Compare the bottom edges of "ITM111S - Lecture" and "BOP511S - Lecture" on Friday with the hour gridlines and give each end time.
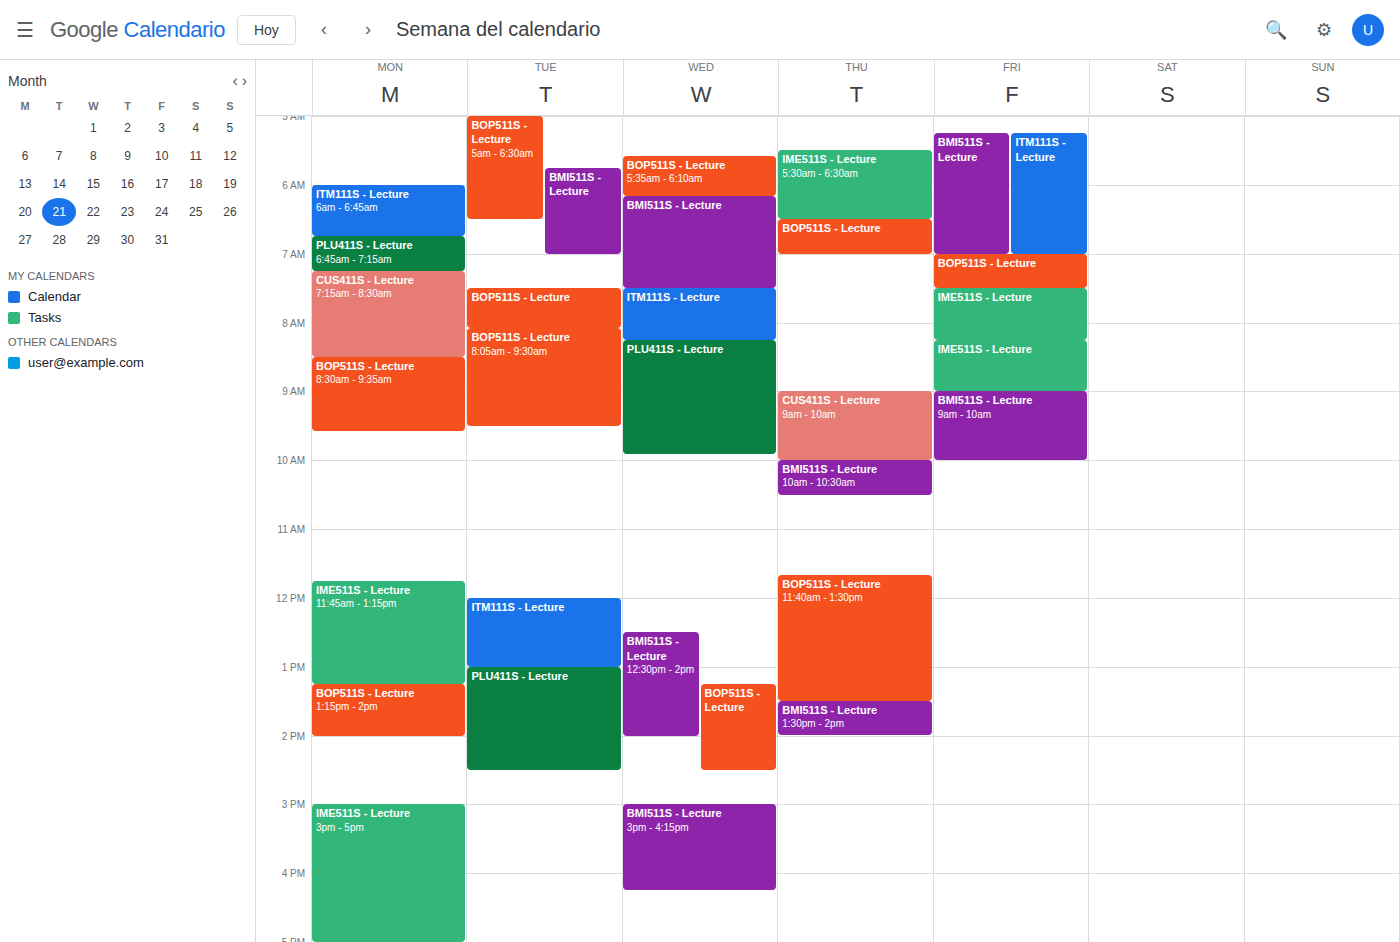
"ITM111S - Lecture": 7:00 AM, exactly on the 7 AM line. "BOP511S - Lecture": 7:30 AM, halfway between the 7 AM and 8 AM lines.